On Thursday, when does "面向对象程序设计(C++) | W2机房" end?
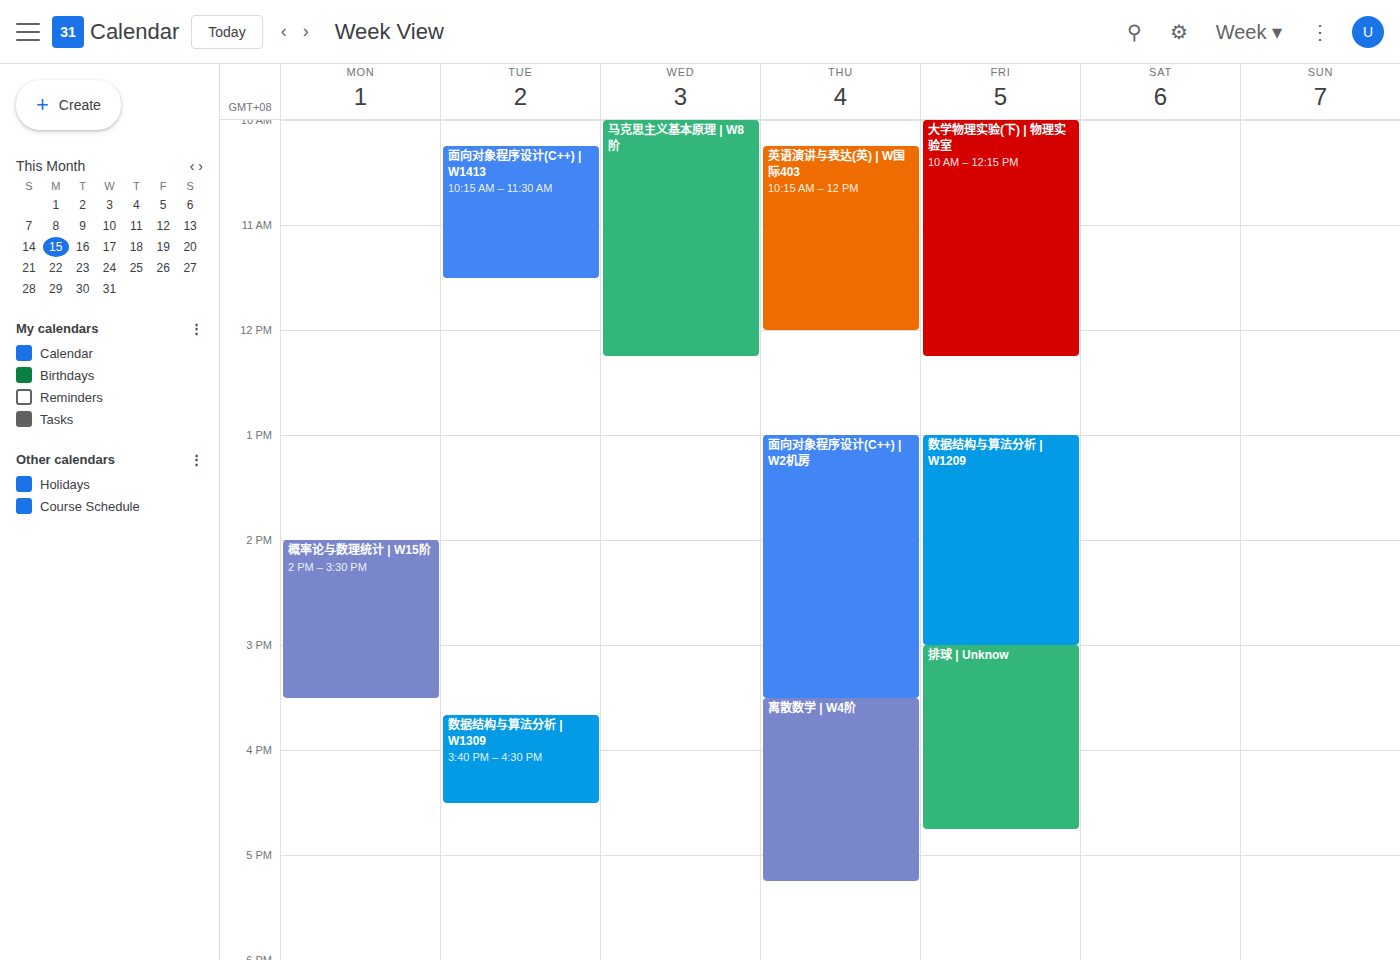
3:30 PM